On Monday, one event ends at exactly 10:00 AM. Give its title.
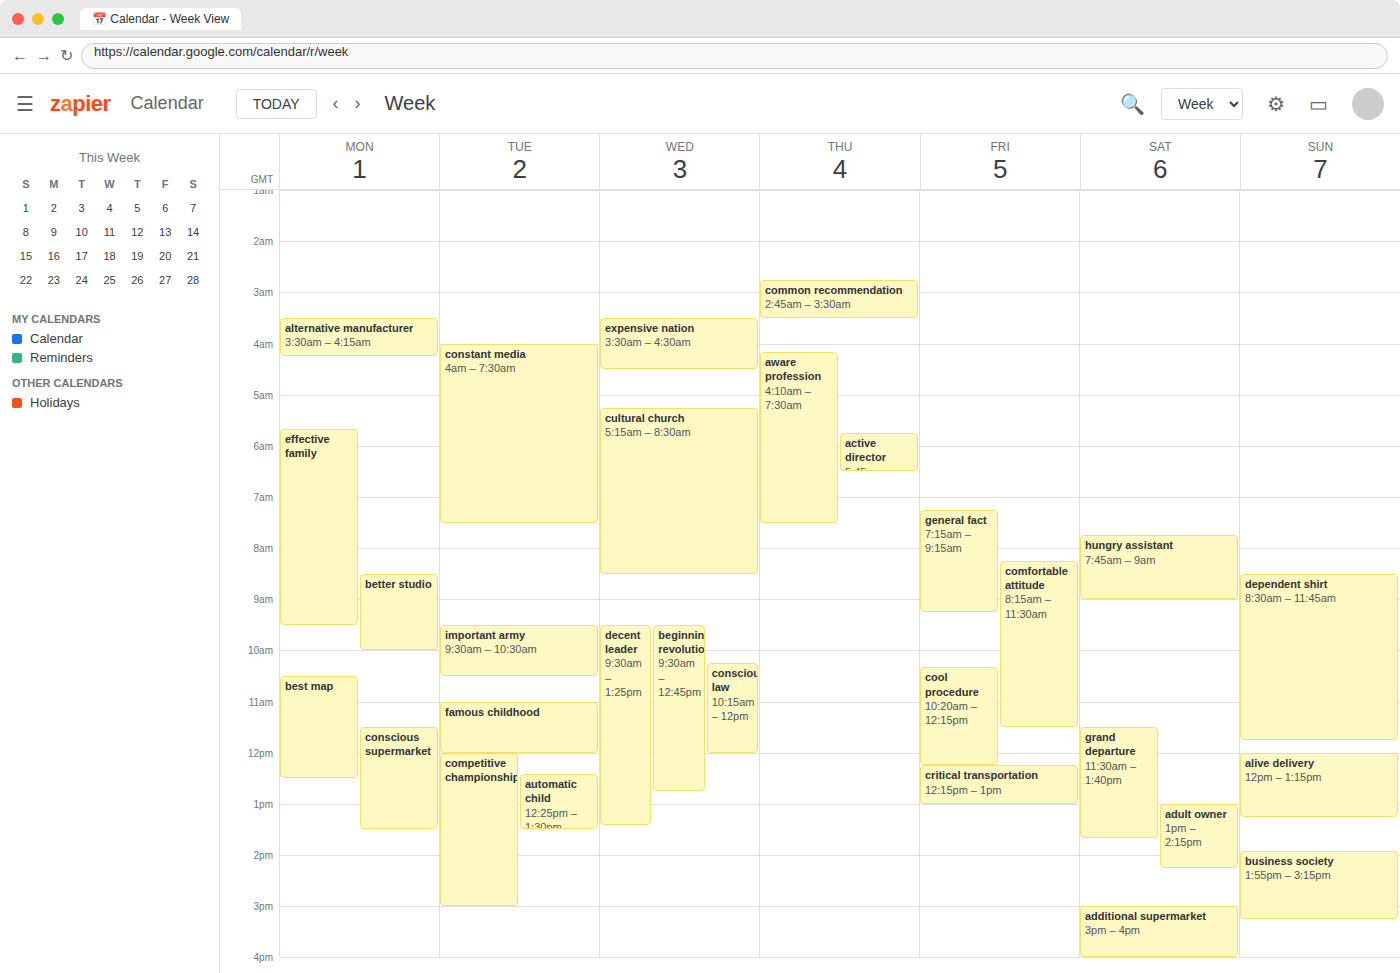
"better studio"